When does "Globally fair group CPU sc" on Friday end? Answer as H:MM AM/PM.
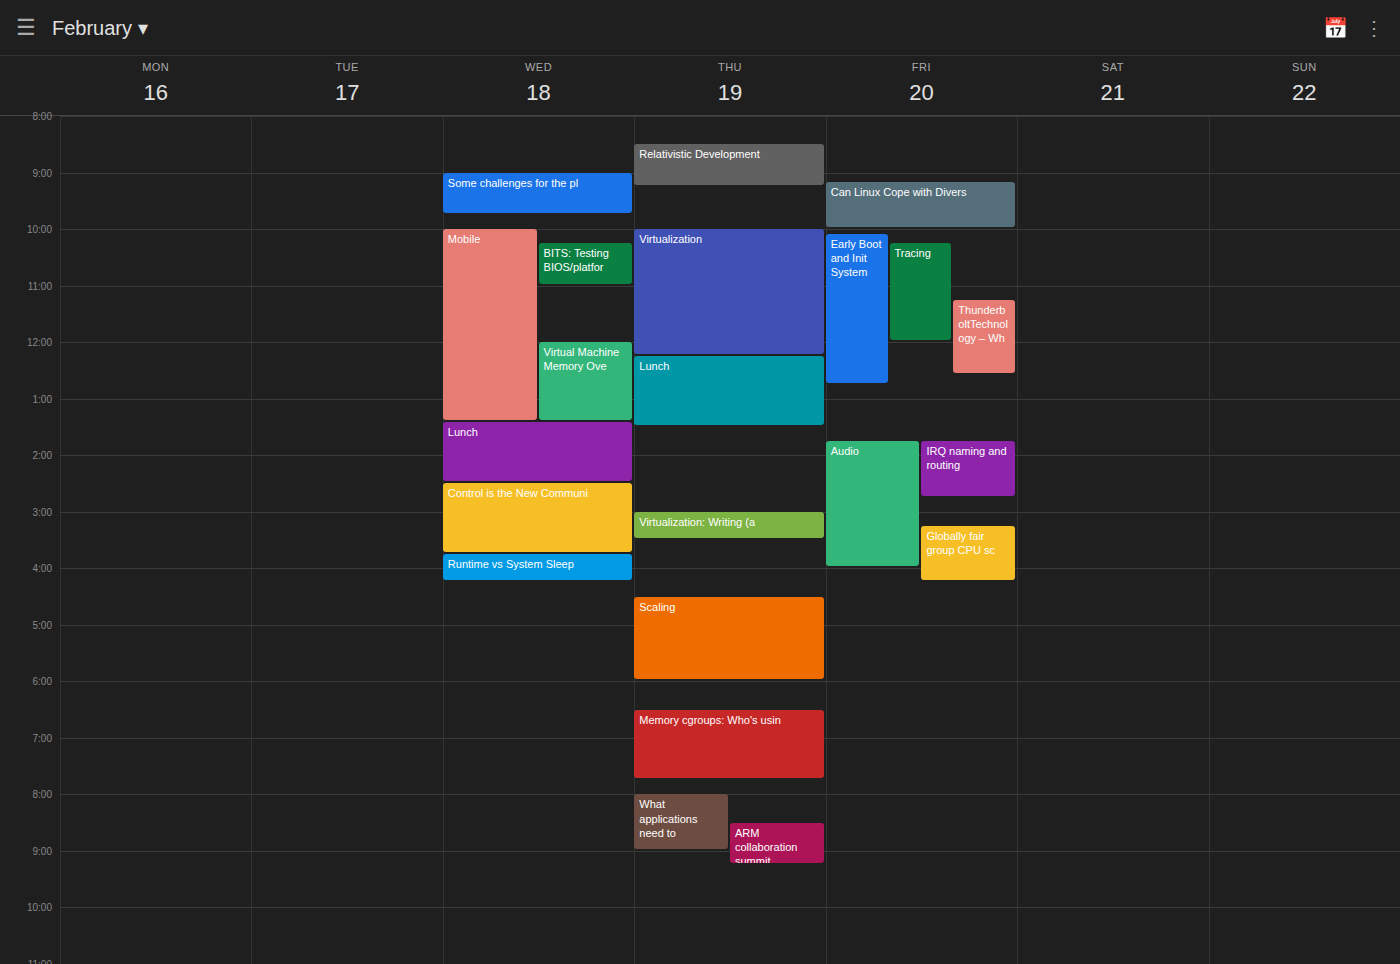
4:15 PM